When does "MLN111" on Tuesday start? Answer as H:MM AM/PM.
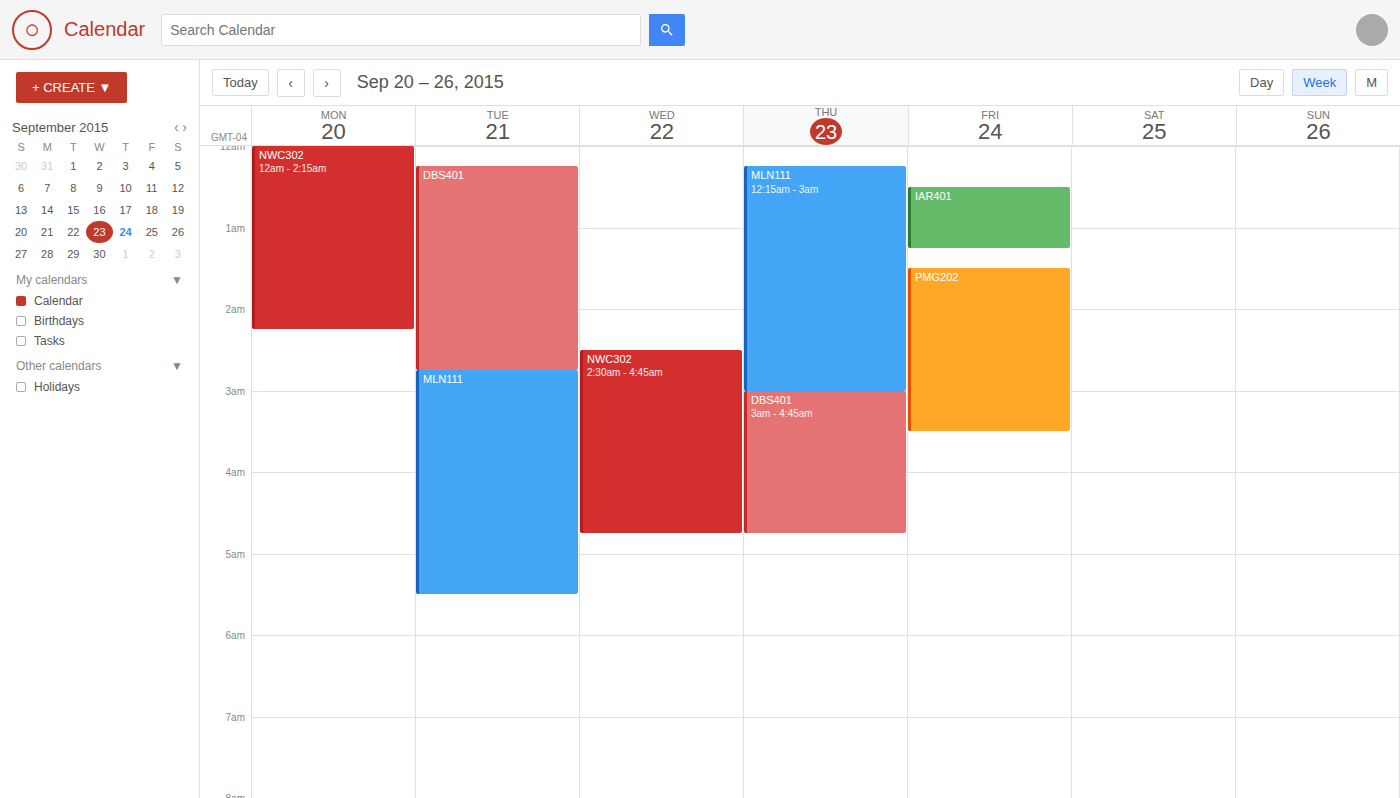
2:45 AM